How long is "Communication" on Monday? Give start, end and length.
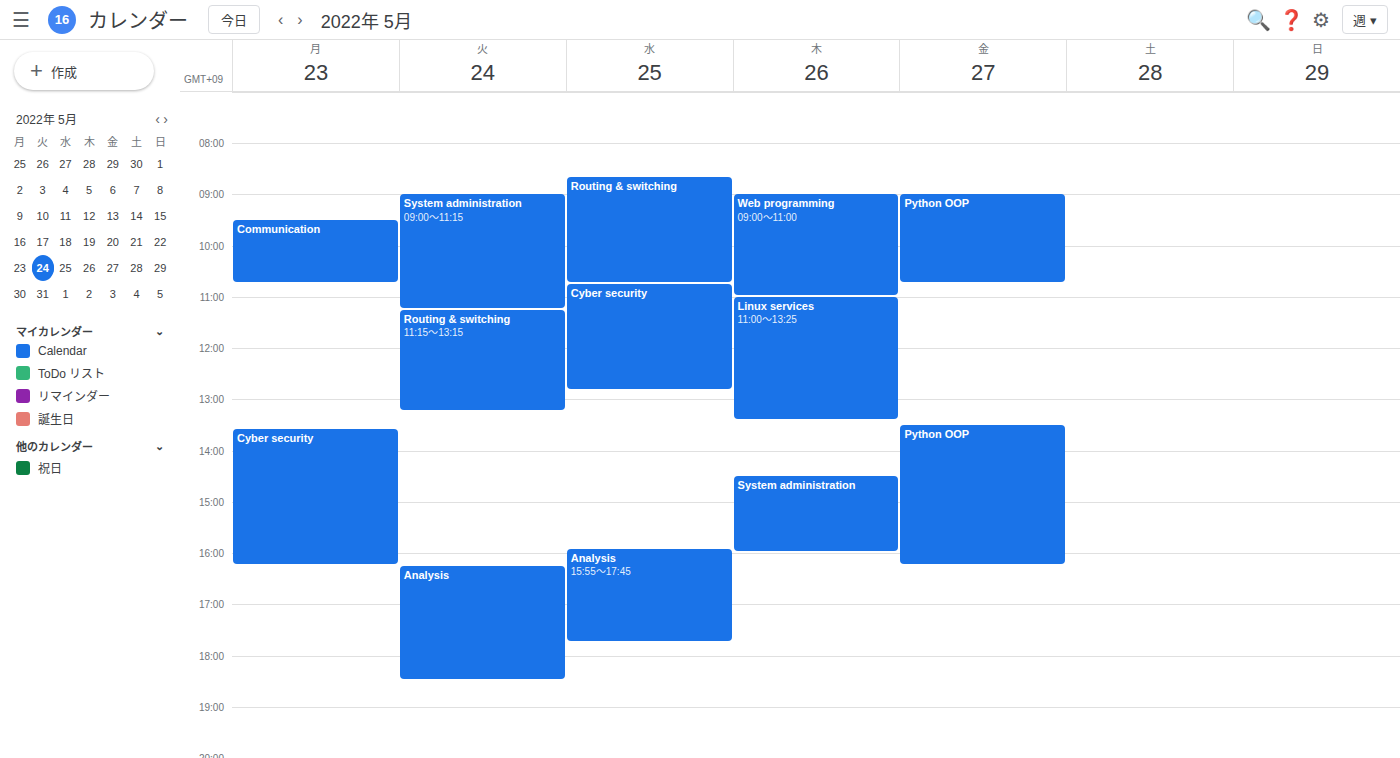
9:30 AM to 10:45 AM, 1 hour 15 minutes